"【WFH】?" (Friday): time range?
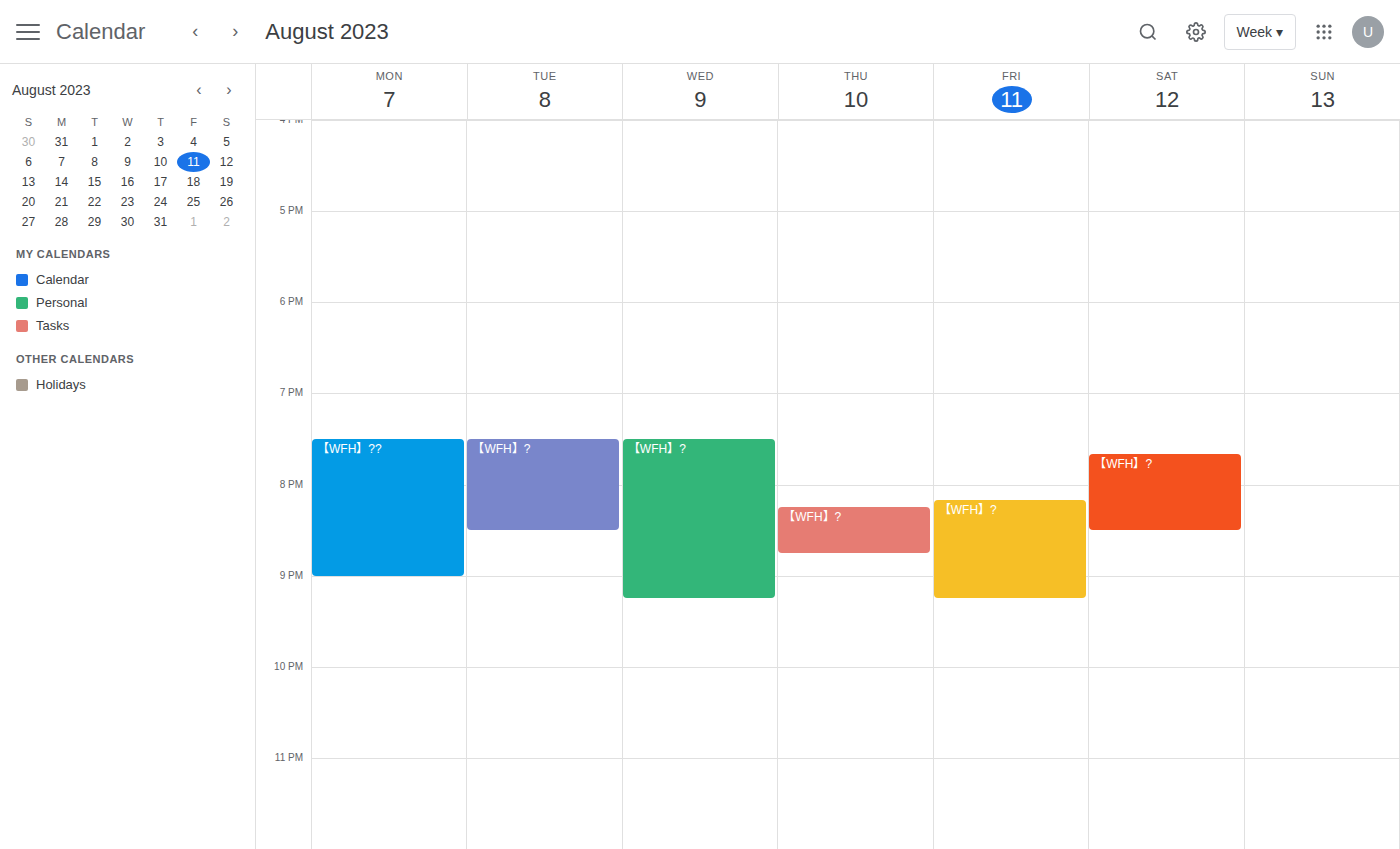
8:10 PM to 9:15 PM